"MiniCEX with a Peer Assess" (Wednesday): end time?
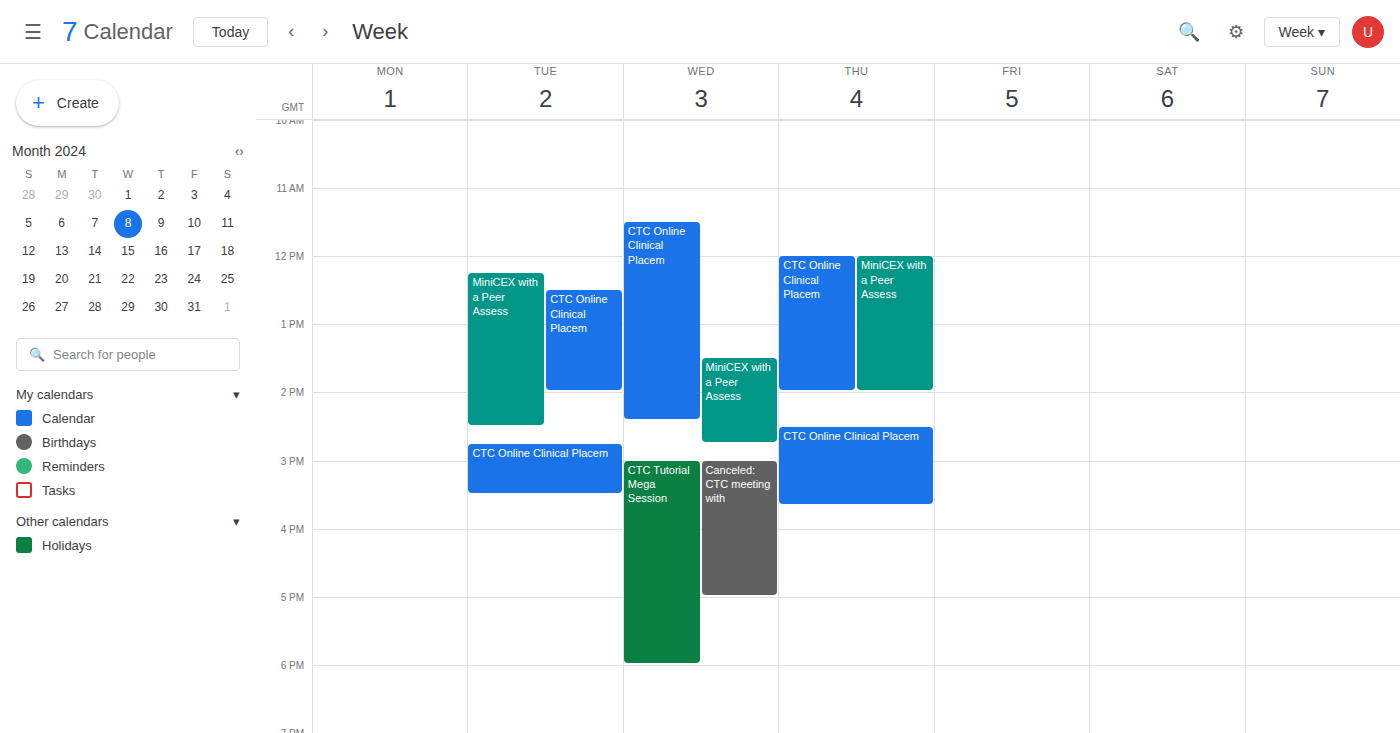
2:45 PM